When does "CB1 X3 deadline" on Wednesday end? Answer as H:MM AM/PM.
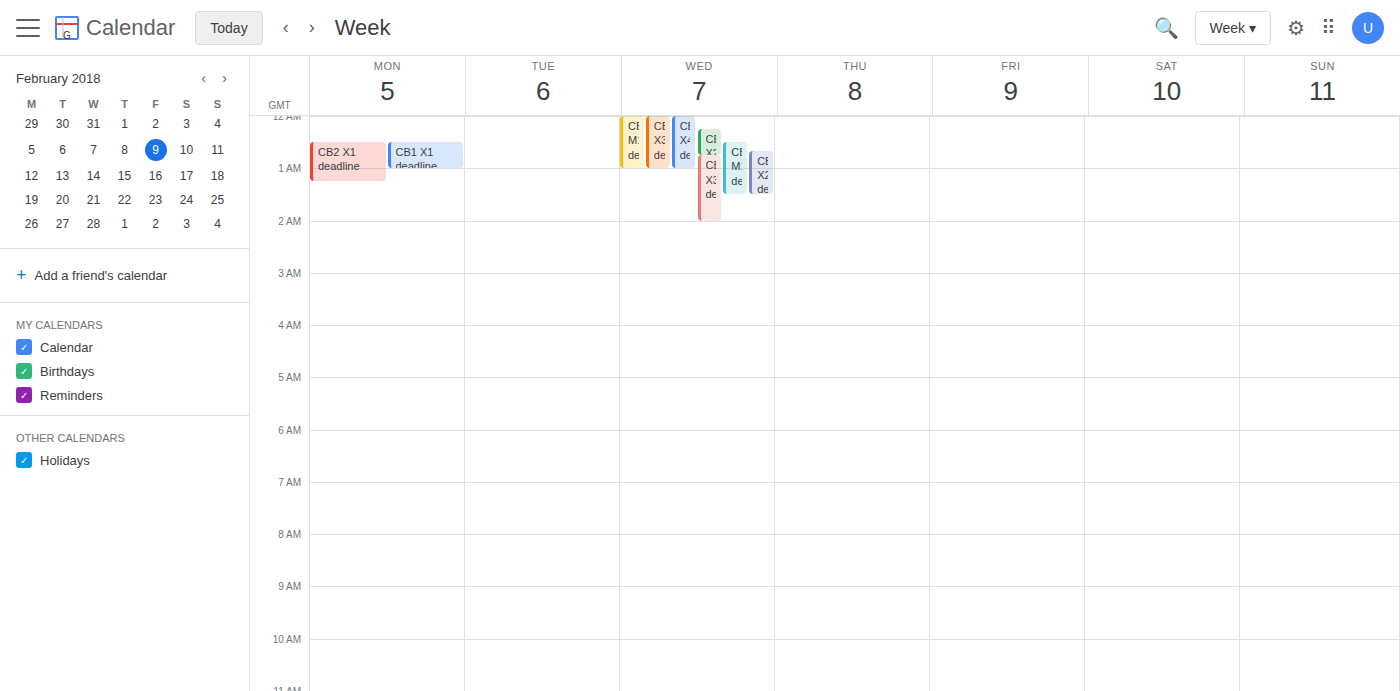
1:00 AM